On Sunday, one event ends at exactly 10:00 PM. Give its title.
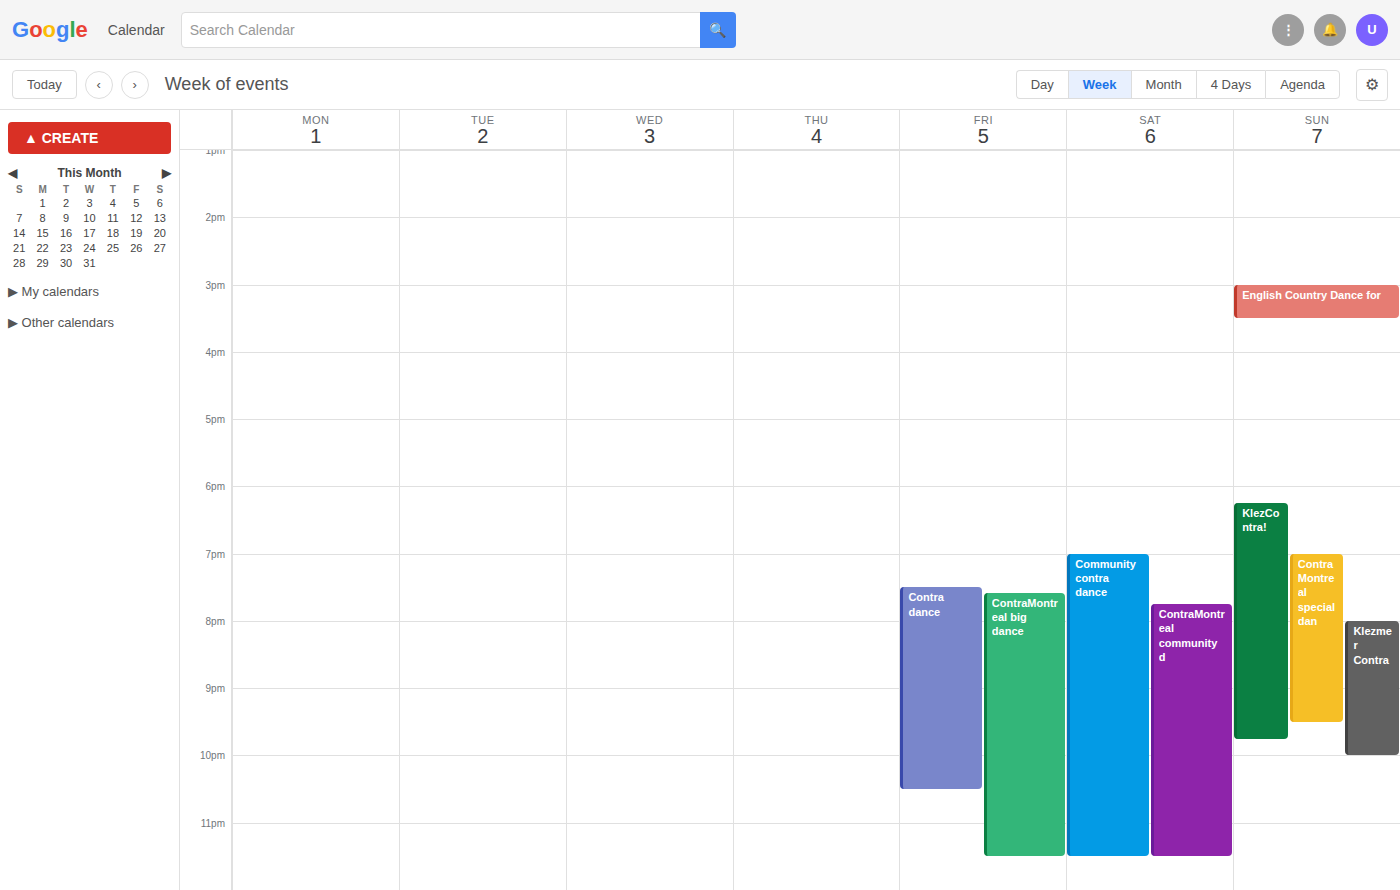
"Klezmer Contra"